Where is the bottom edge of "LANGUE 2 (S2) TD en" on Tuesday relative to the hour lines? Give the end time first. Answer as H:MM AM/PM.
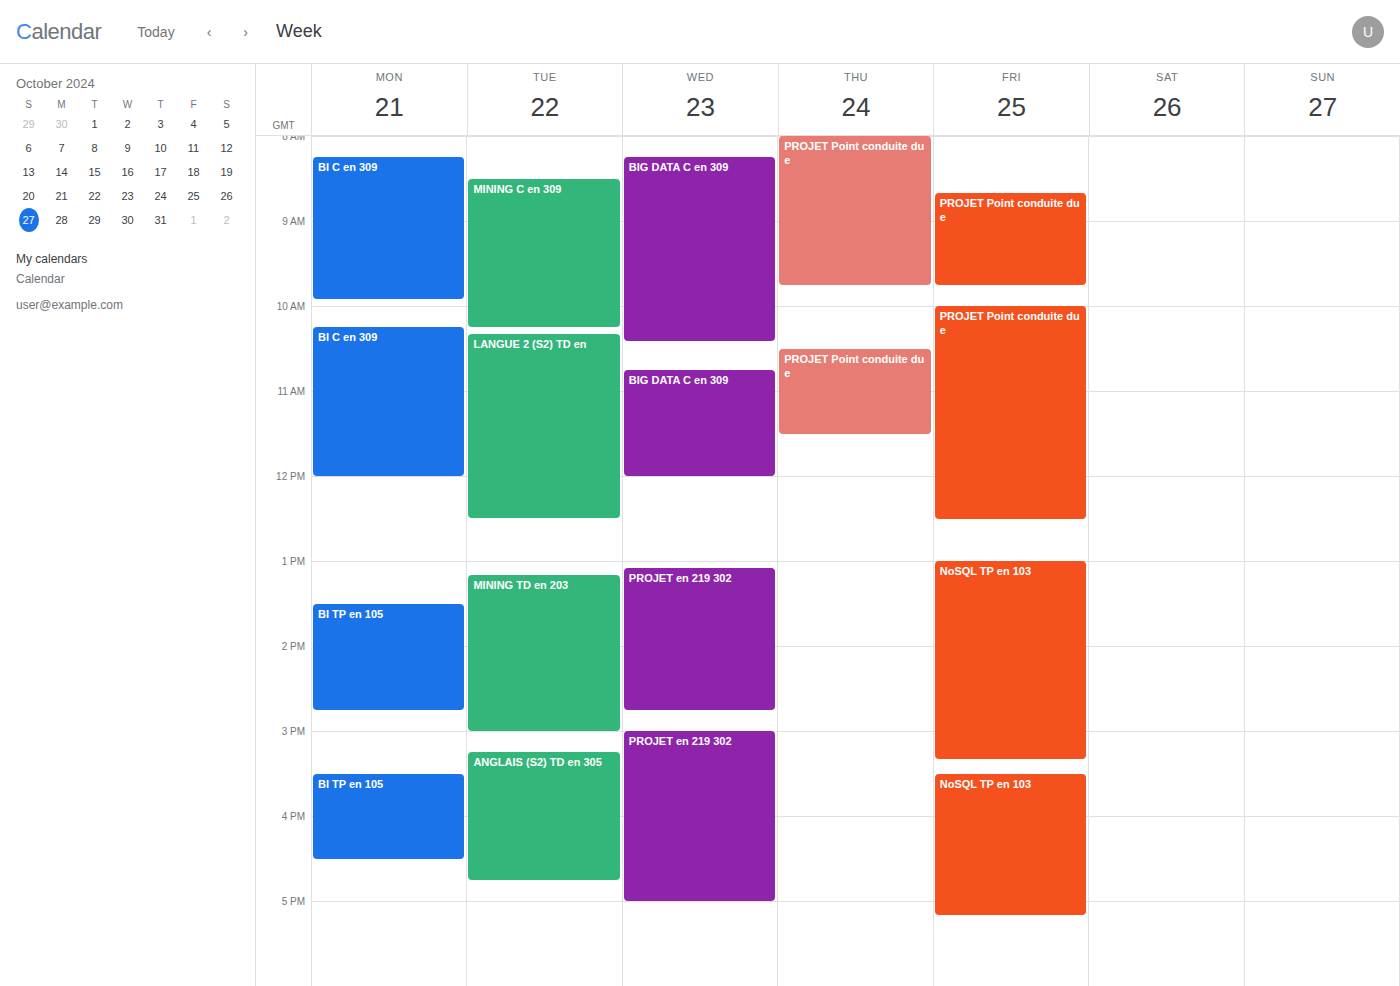
12:30 PM -- halfway between the 12 PM and 1 PM lines.